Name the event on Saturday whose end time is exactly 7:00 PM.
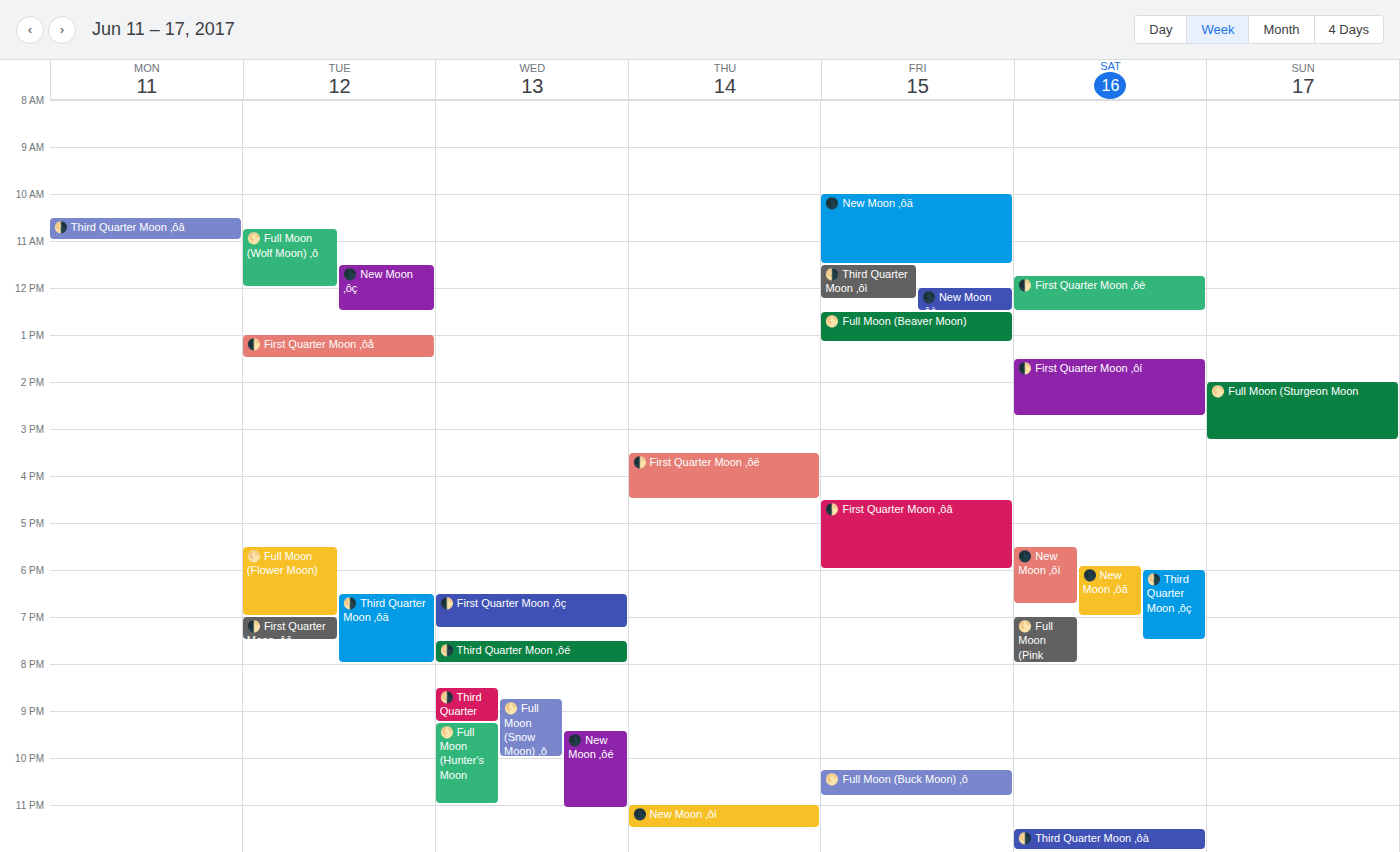
"🌑 New Moon ‚ôã"